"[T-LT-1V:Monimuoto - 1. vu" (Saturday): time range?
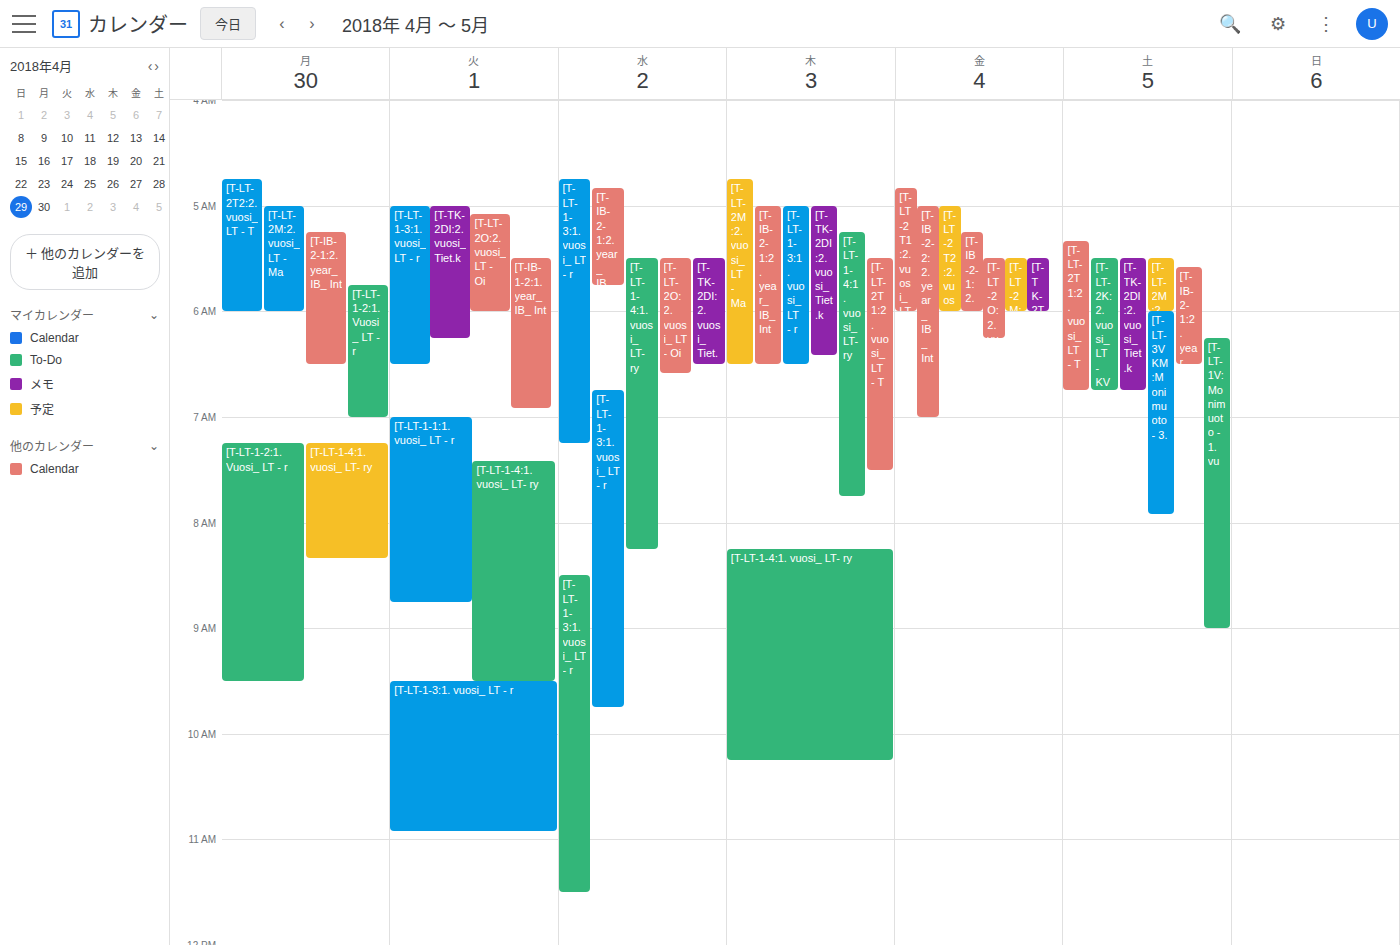
06:15 to 09:00